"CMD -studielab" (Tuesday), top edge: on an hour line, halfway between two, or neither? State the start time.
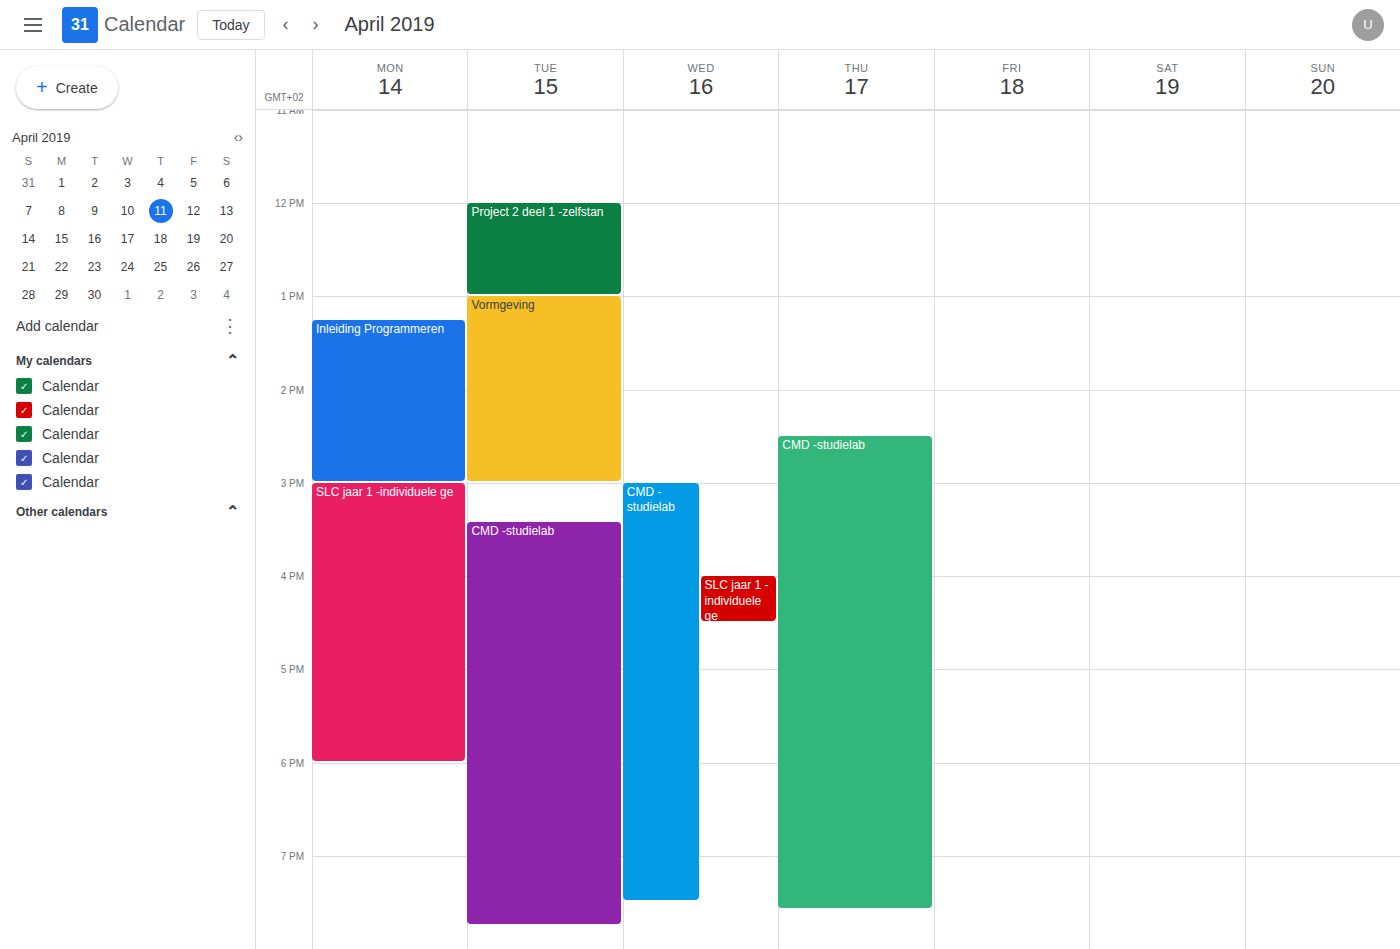
3:25 PM -- neither: 25 minutes below the 3 PM line and 35 minutes above the 4 PM line.